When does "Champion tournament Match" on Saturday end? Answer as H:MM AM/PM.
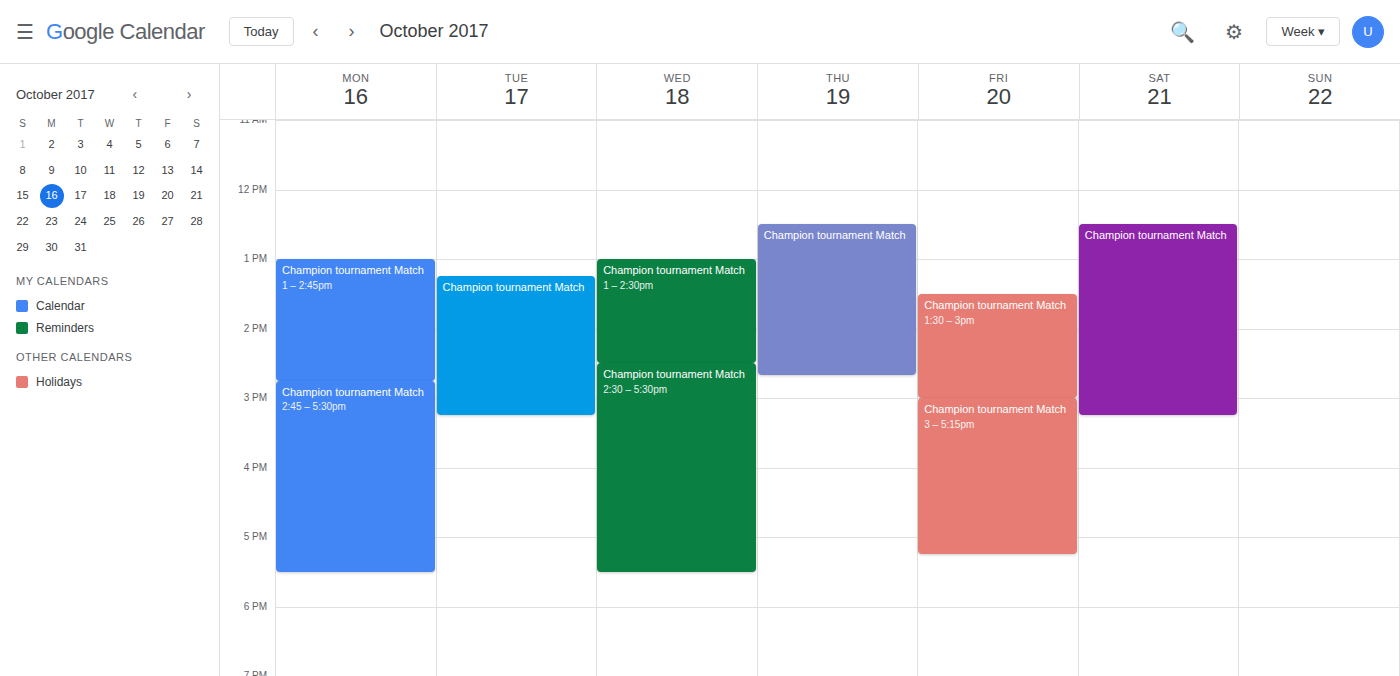
3:15 PM